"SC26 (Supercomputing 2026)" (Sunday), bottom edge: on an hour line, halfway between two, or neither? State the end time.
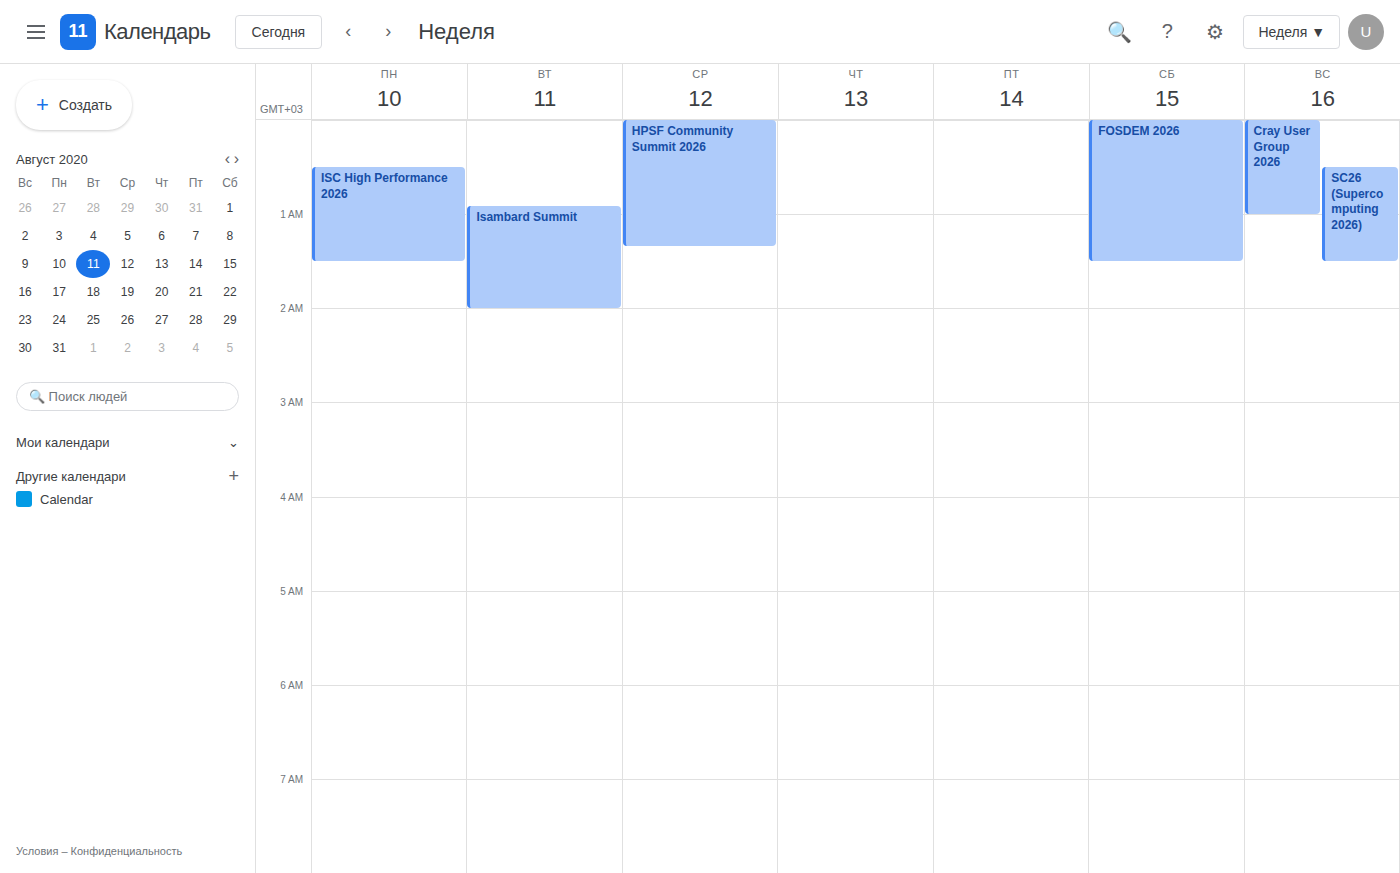
1:30 AM -- halfway between the 1 AM and 2 AM lines.